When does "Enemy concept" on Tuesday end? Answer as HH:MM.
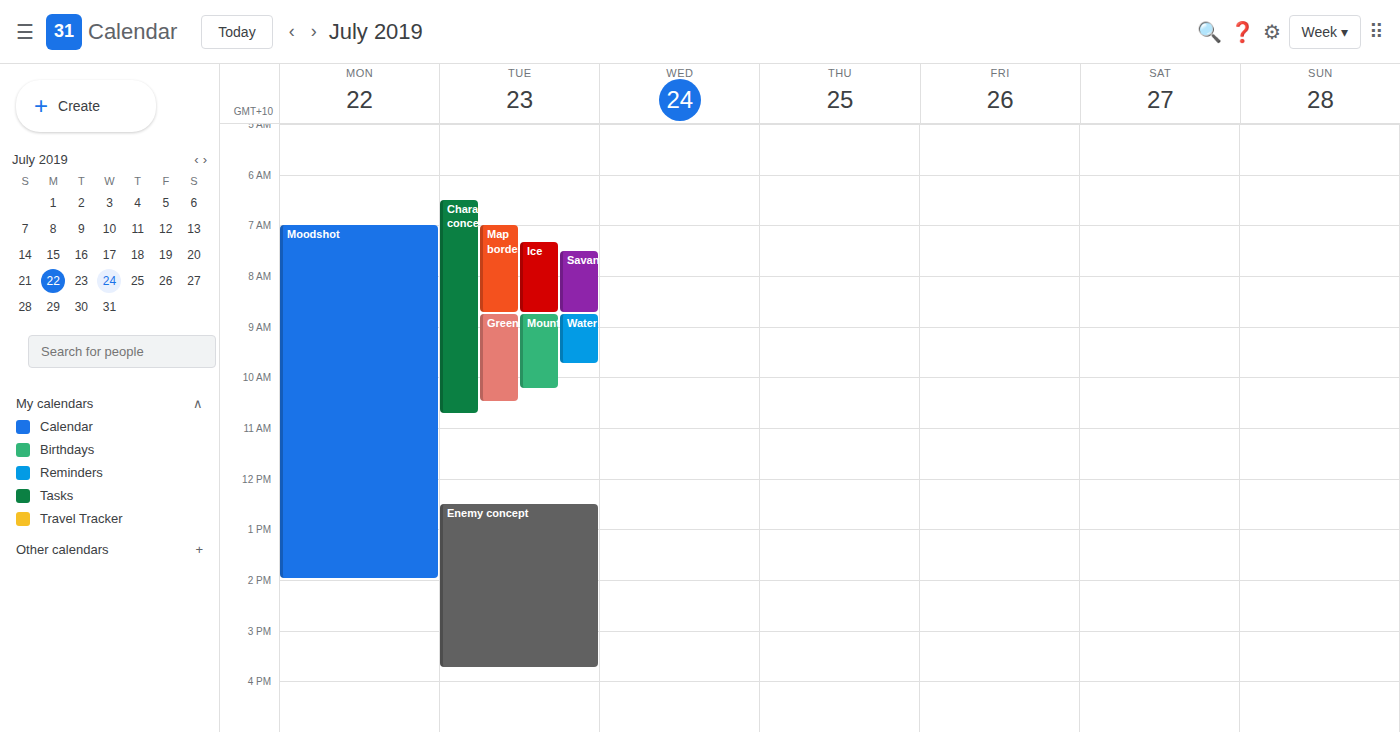
15:45